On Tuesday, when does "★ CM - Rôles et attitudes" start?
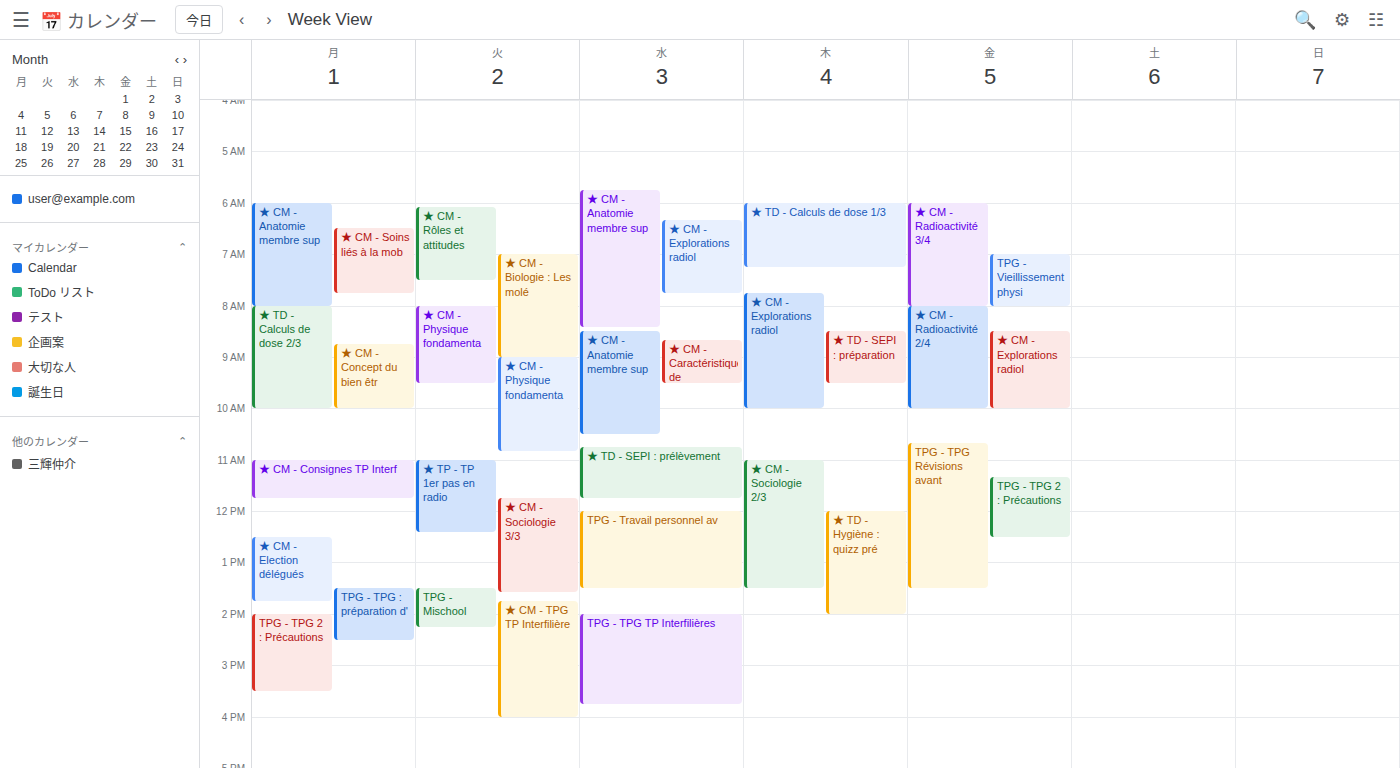
6:05 AM